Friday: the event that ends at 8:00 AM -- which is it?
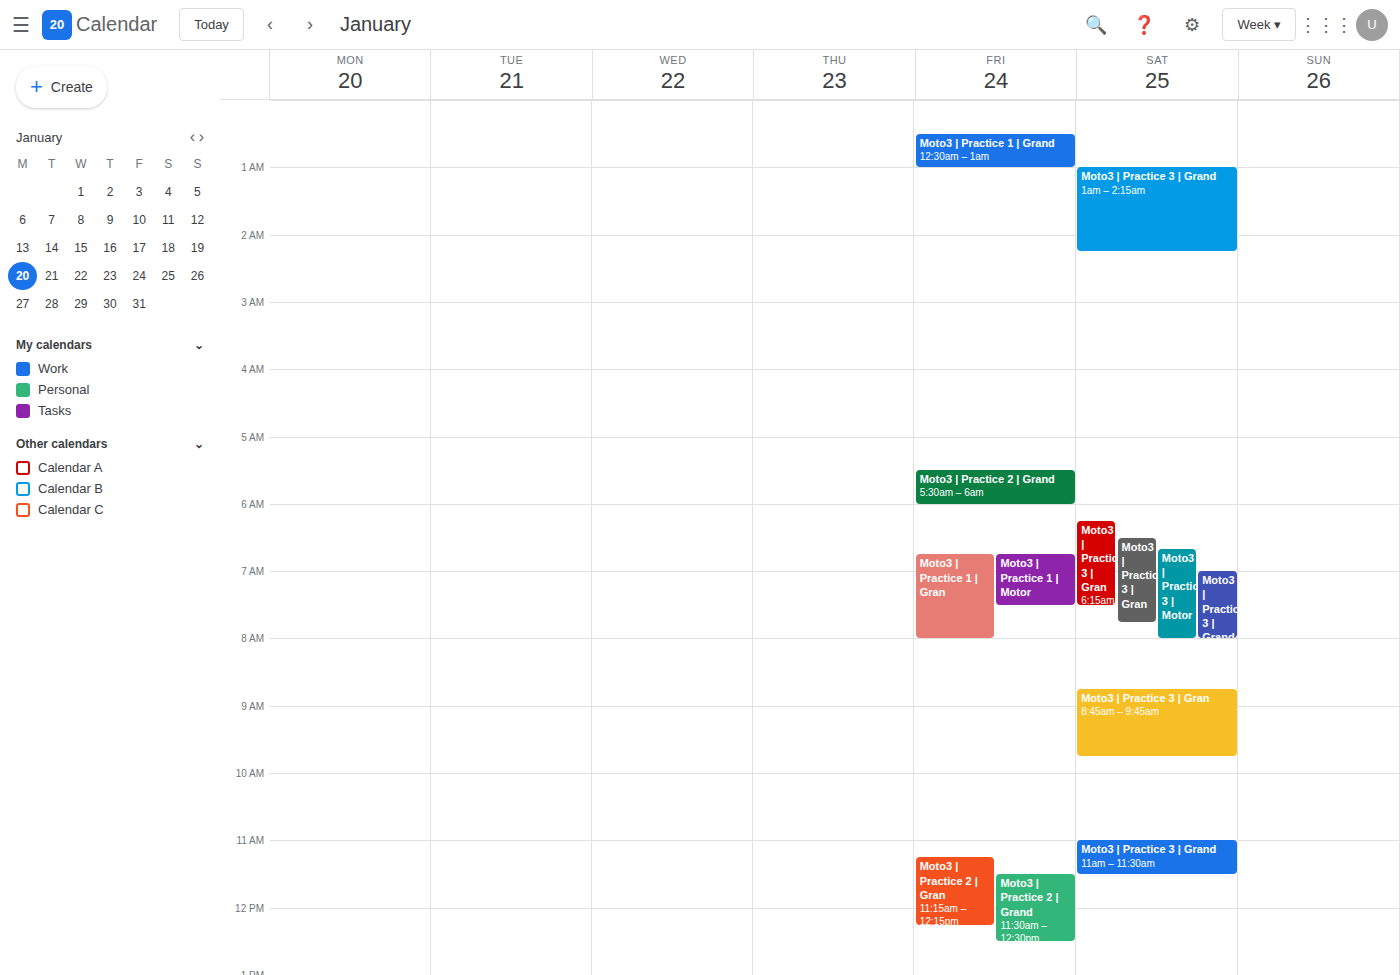
"Moto3 | Practice 1 | Gran"